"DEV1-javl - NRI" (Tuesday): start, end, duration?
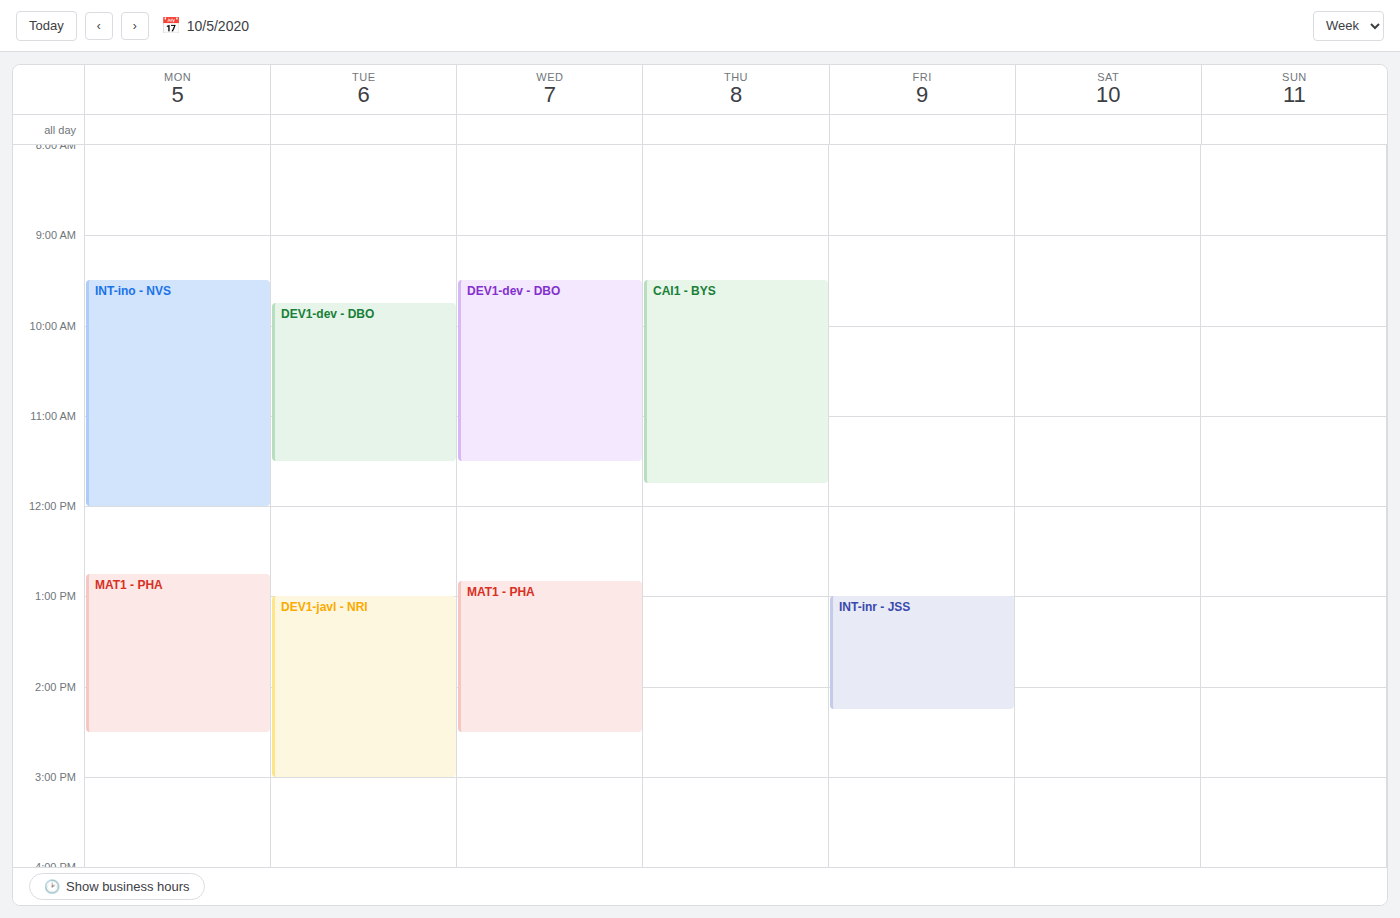
1:00 PM to 3:00 PM, 2 hours